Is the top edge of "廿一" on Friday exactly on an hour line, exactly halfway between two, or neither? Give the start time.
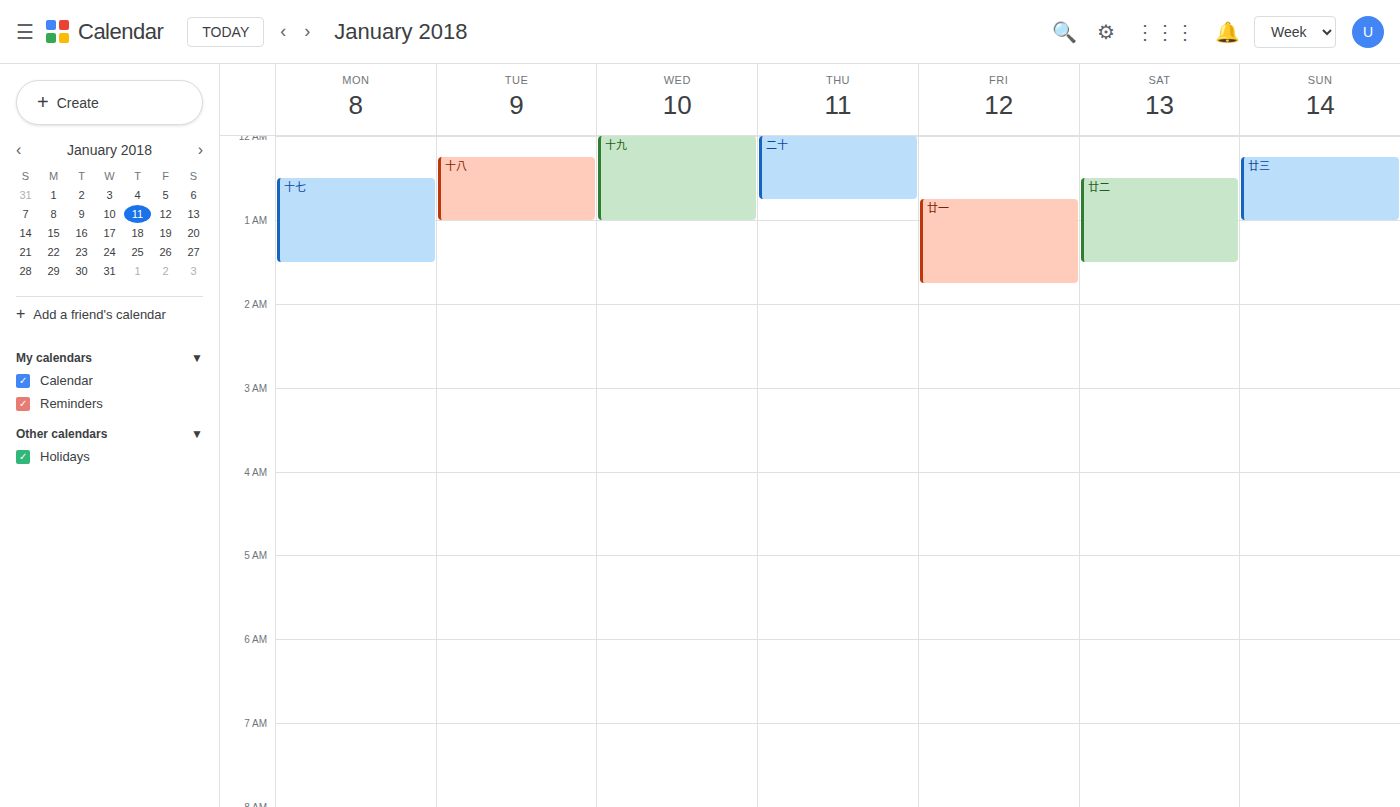
12:45 AM -- neither: three quarters of the way from the 12 AM line to the 1 AM line.